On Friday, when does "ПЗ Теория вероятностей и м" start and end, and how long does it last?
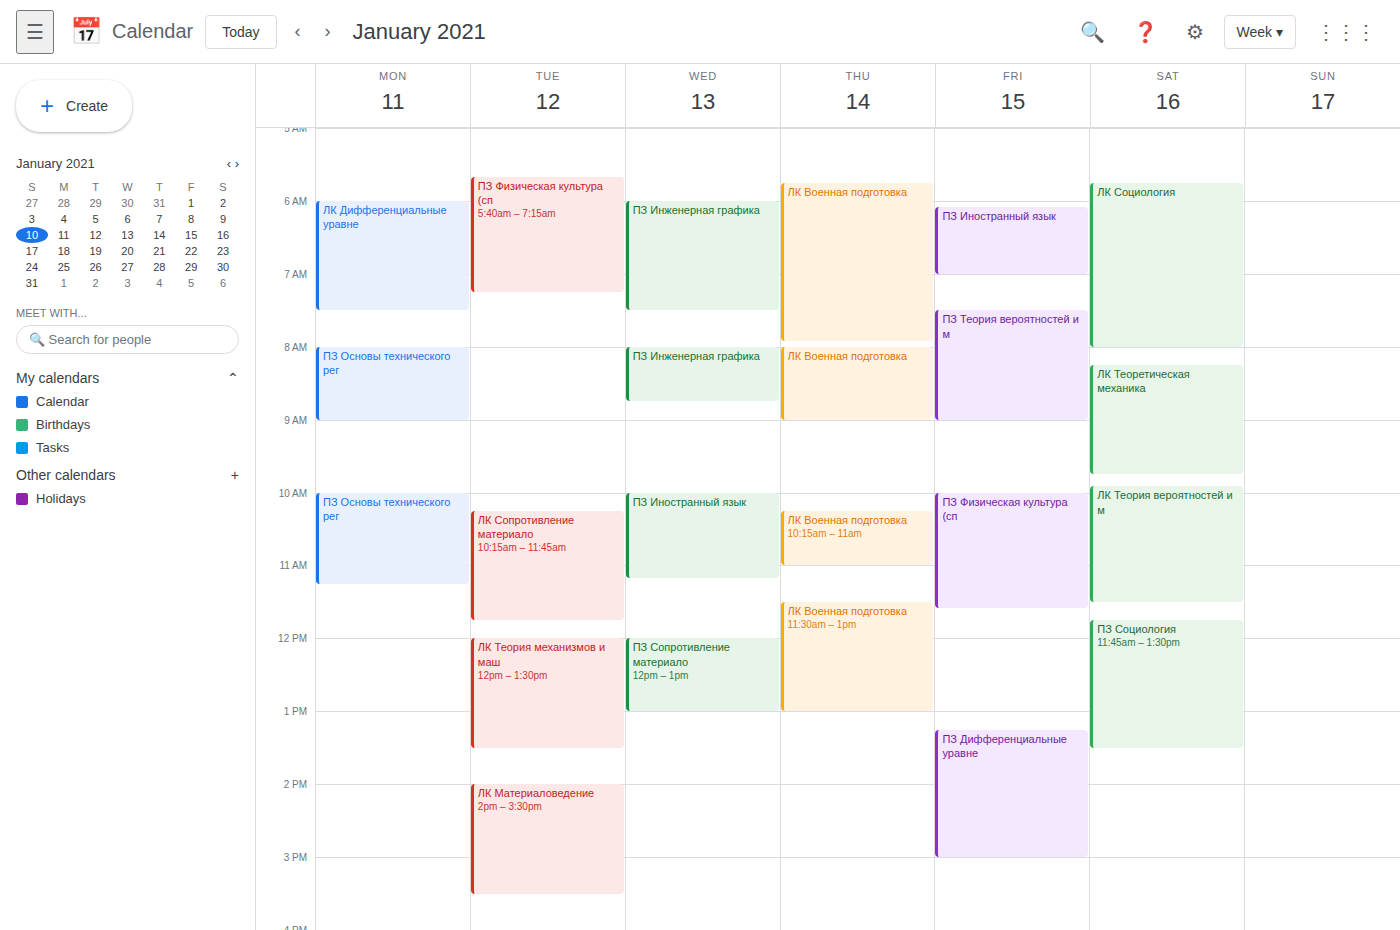
7:30 AM to 9:00 AM, 1 hour 30 minutes